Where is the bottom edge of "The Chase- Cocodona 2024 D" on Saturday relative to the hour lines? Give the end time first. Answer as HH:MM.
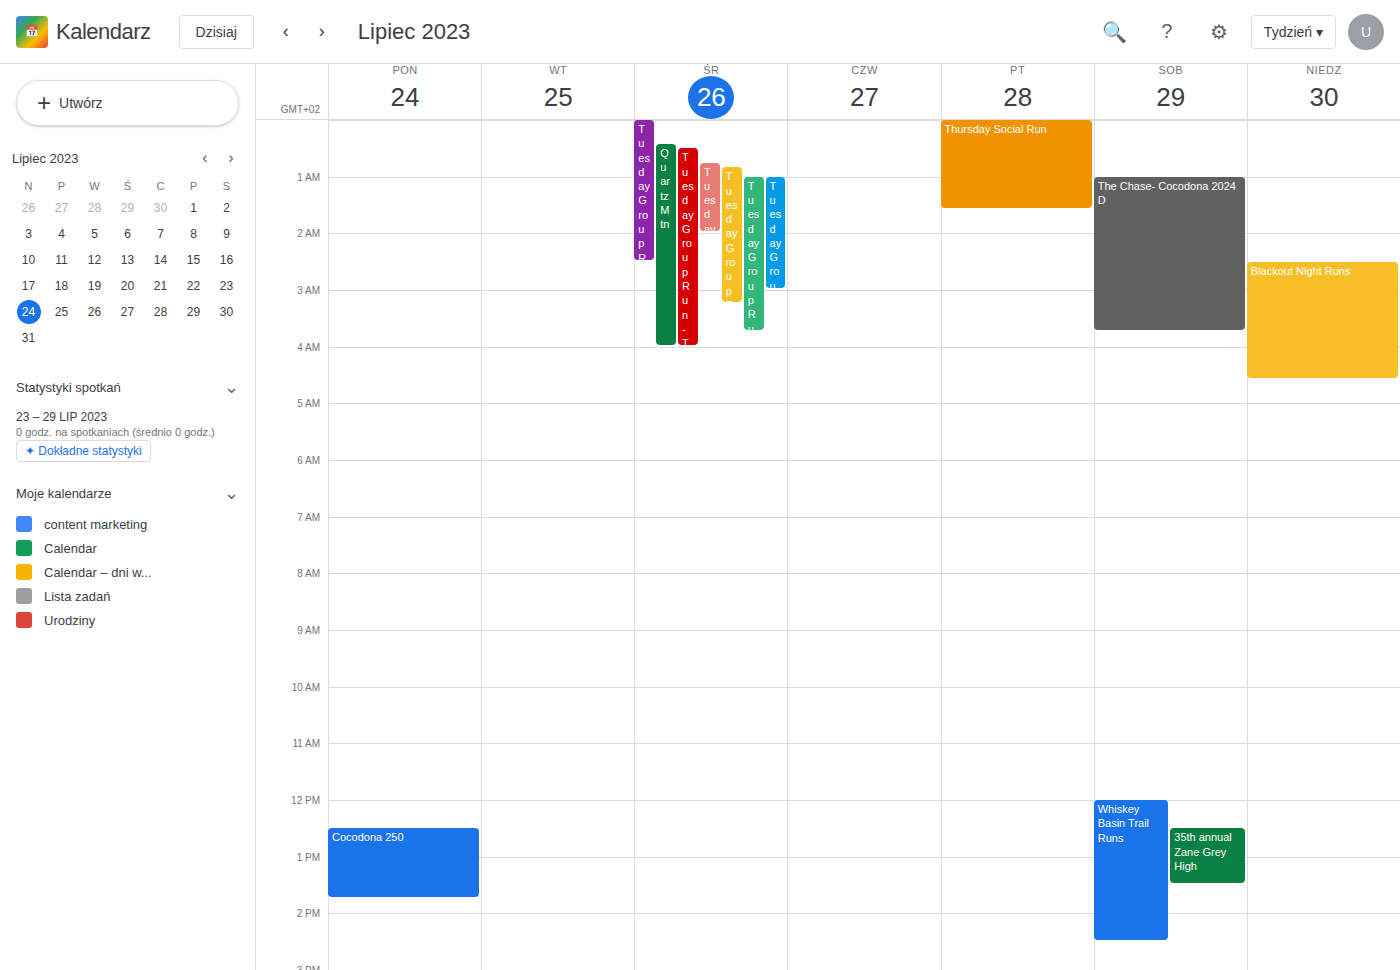
03:45 -- neither: three quarters of the way from the 03:00 line to the 04:00 line.